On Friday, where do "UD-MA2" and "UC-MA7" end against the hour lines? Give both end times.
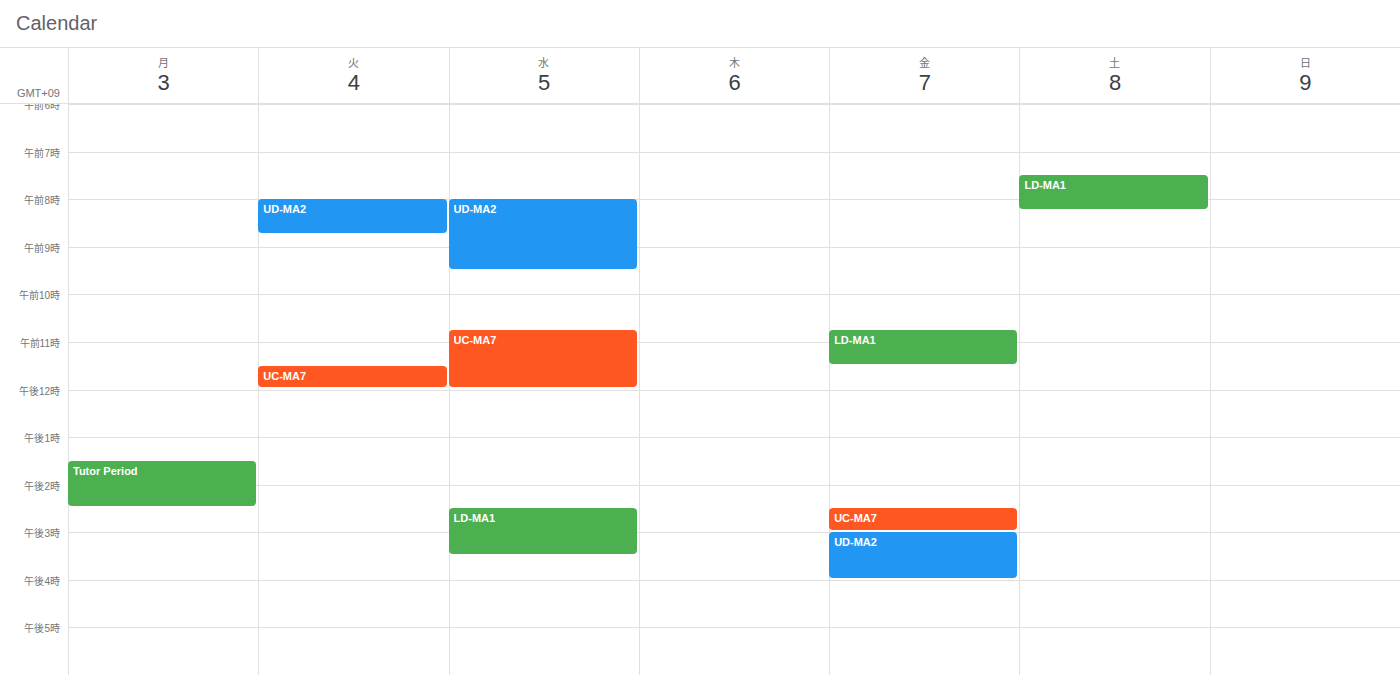
"UD-MA2": 4:00 PM, exactly on the 4 PM line. "UC-MA7": 3:00 PM, exactly on the 3 PM line.